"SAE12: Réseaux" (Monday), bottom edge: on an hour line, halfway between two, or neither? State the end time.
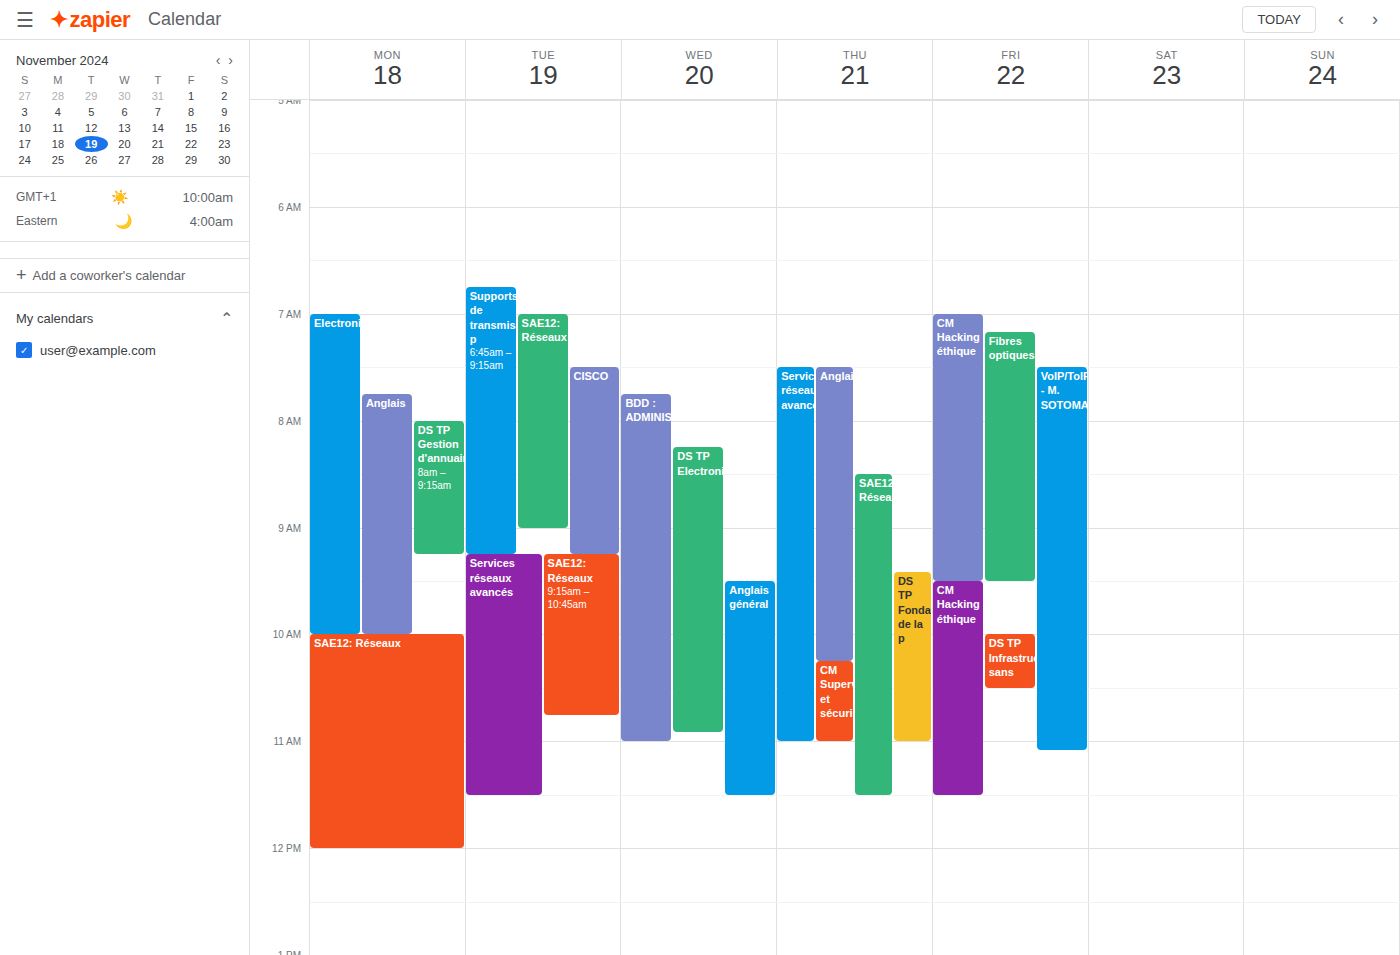
12:00 PM -- exactly on the 12 PM line.